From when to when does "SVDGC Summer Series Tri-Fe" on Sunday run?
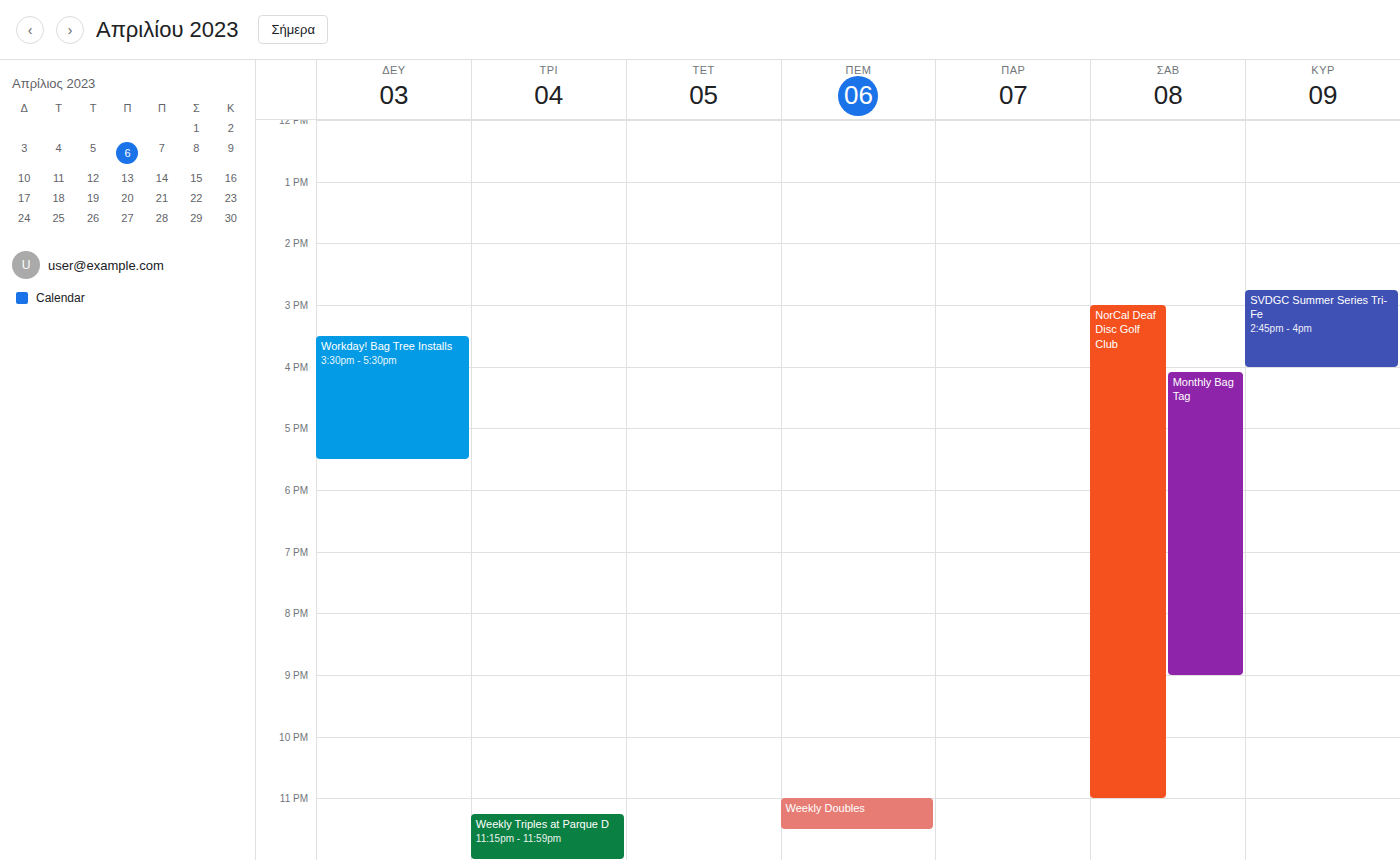
2:45 PM to 4:00 PM